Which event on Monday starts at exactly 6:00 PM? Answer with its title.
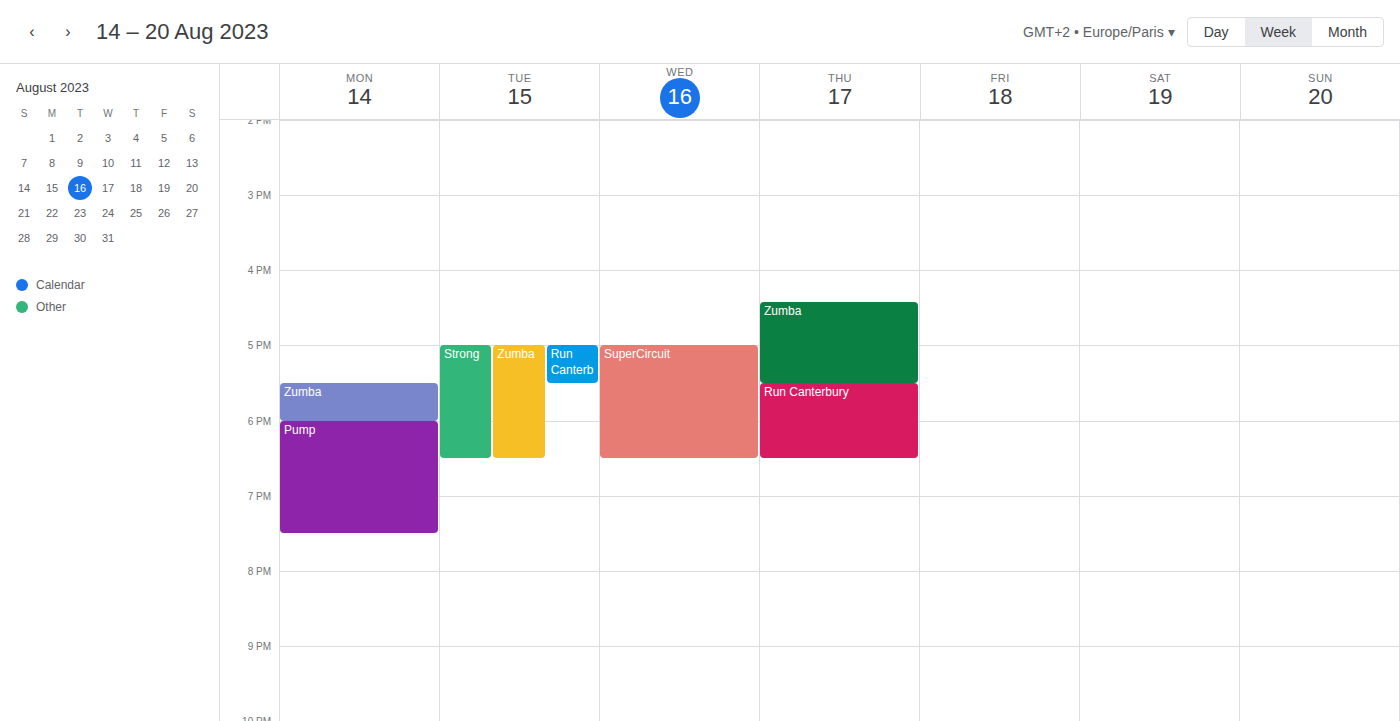
"Pump"